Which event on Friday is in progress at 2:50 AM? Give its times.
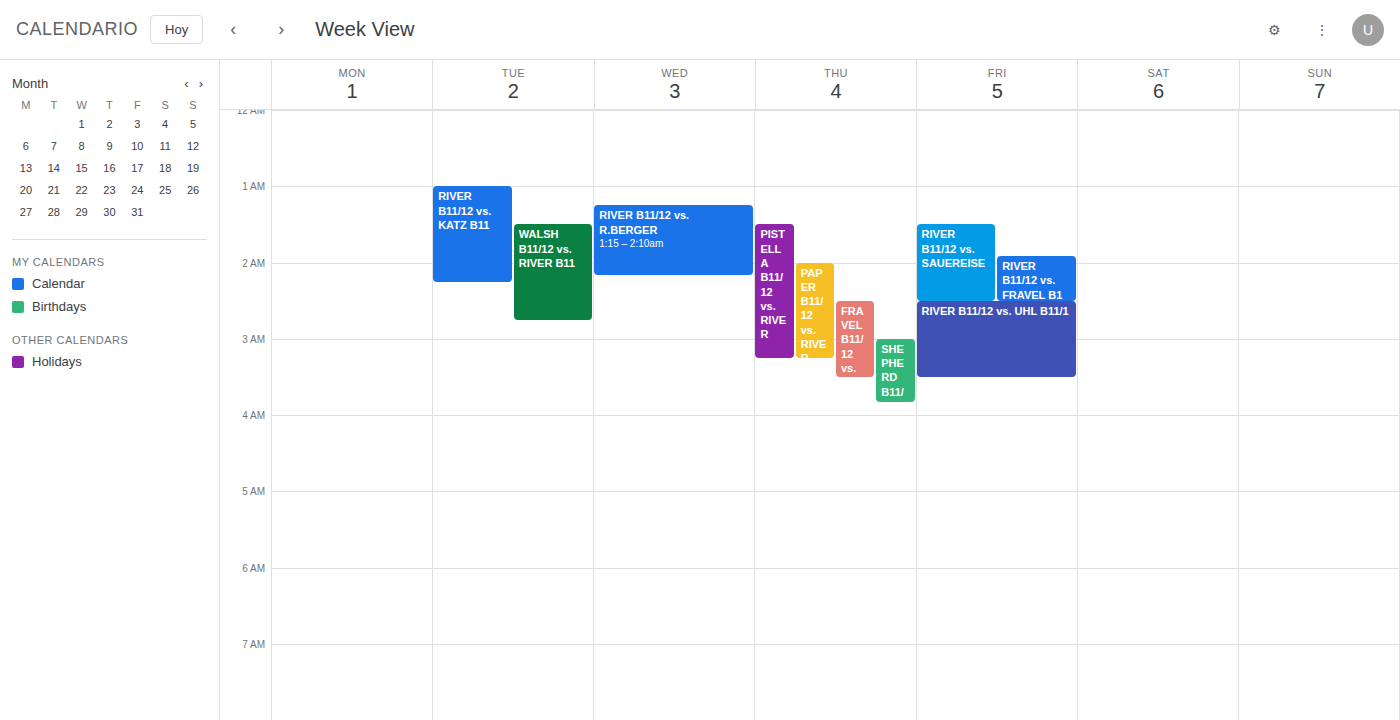
"RIVER B11/12 vs. UHL B11/1", 2:30 AM to 3:30 AM